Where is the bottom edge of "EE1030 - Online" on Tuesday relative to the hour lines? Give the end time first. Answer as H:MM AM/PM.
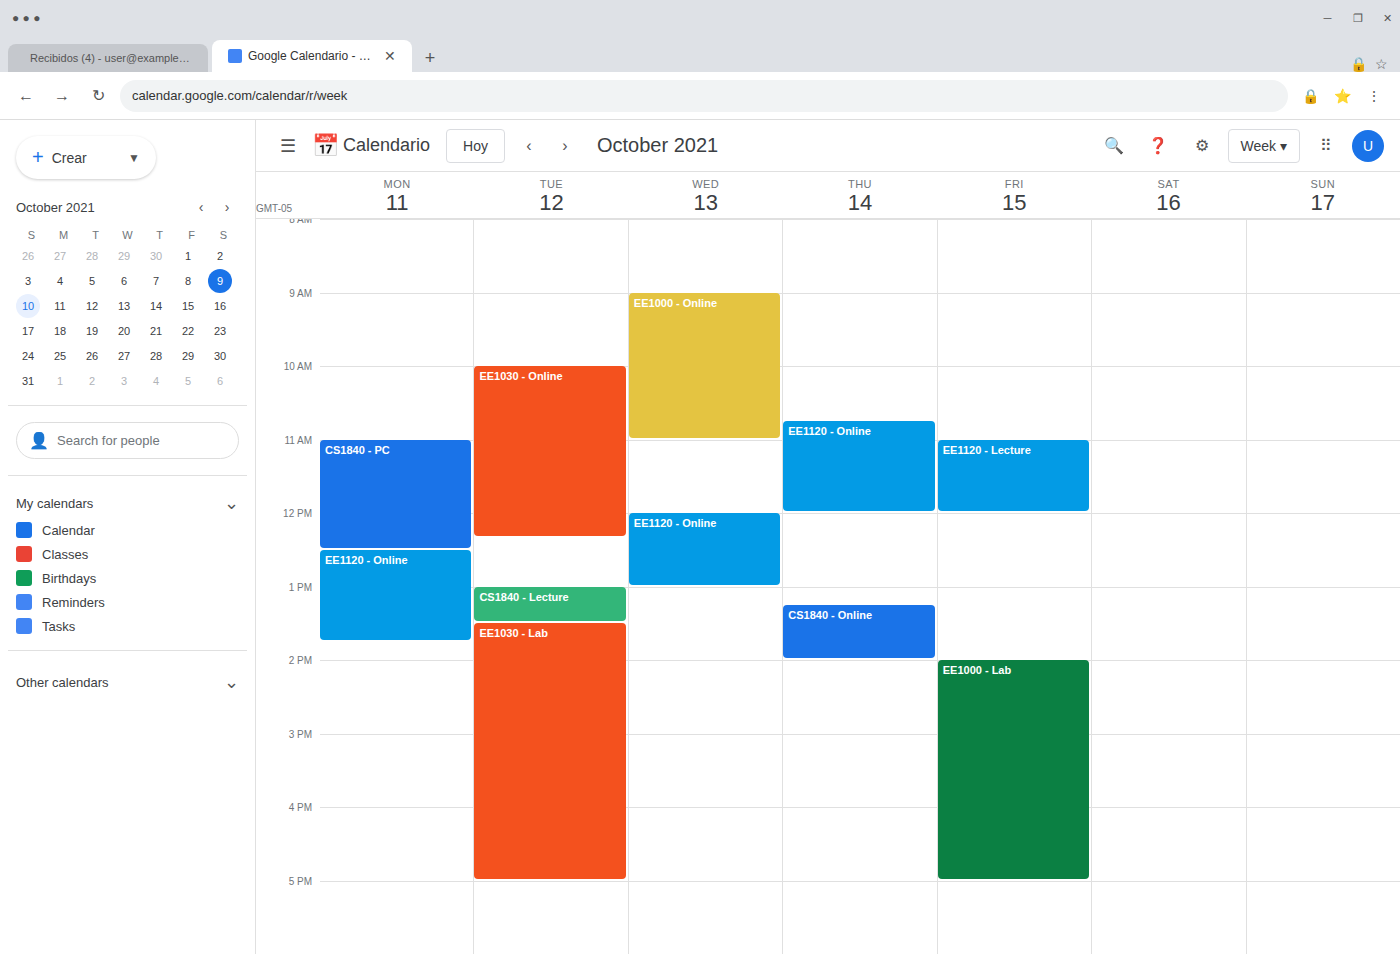
12:20 PM -- neither: 20 minutes below the 12 PM line and 40 minutes above the 1 PM line.